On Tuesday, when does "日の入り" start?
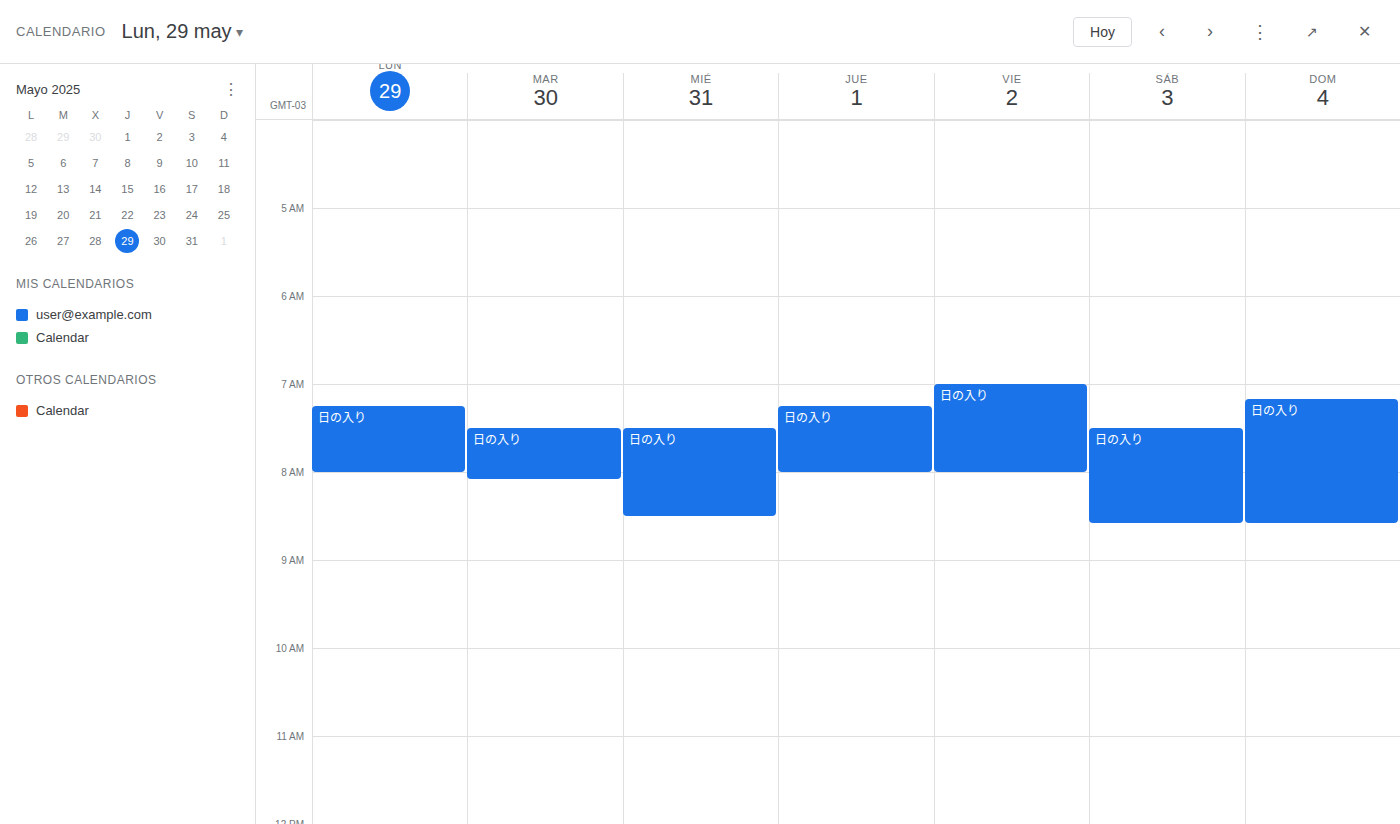
7:30 AM